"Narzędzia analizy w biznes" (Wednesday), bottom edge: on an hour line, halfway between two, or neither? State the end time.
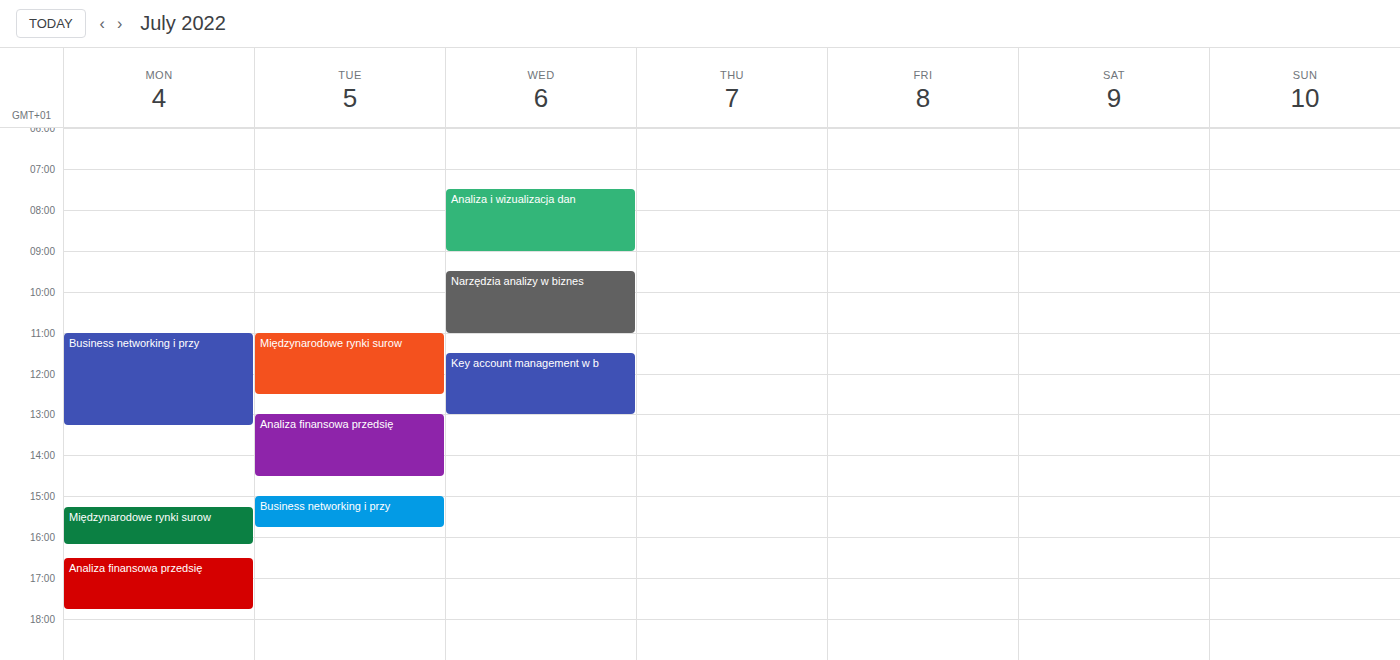
11:00 AM -- exactly on the 11 AM line.